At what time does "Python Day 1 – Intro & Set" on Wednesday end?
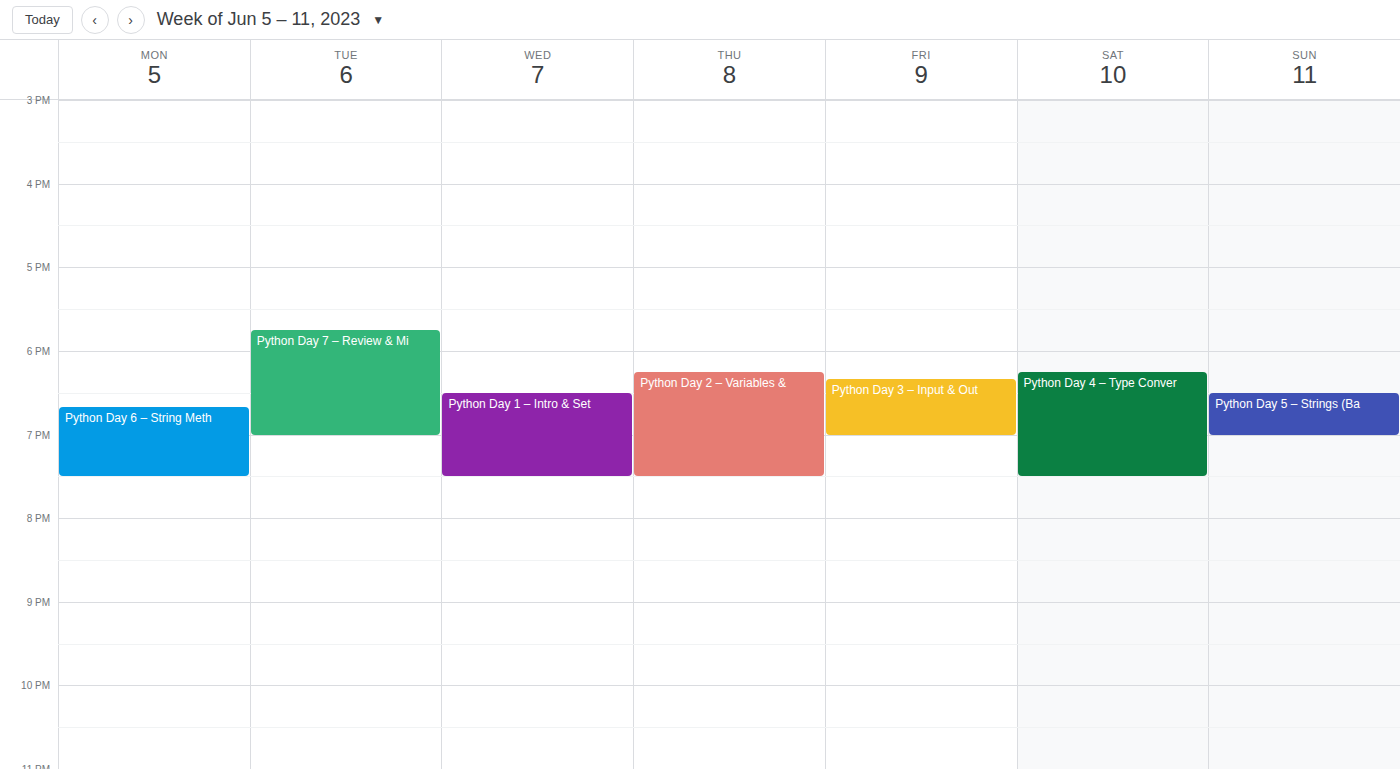
7:30 PM